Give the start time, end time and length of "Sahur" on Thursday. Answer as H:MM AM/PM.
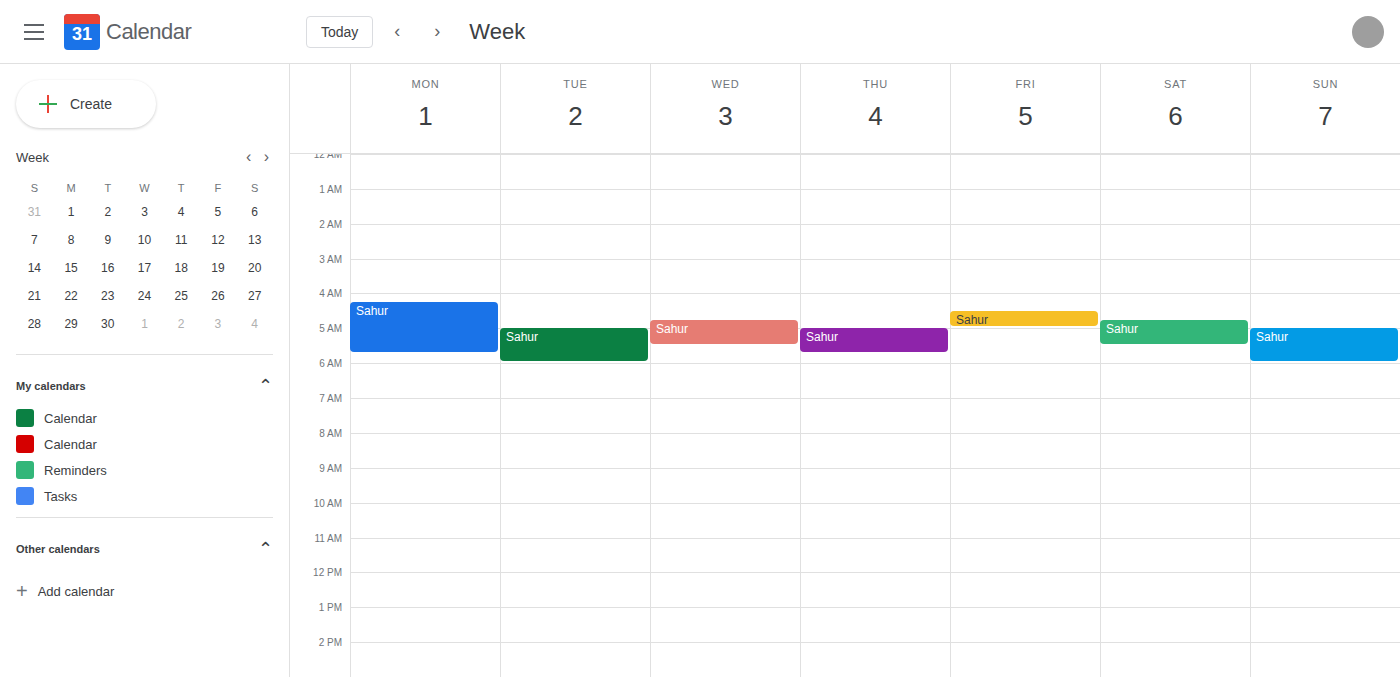
5:00 AM to 5:45 AM, 45 minutes